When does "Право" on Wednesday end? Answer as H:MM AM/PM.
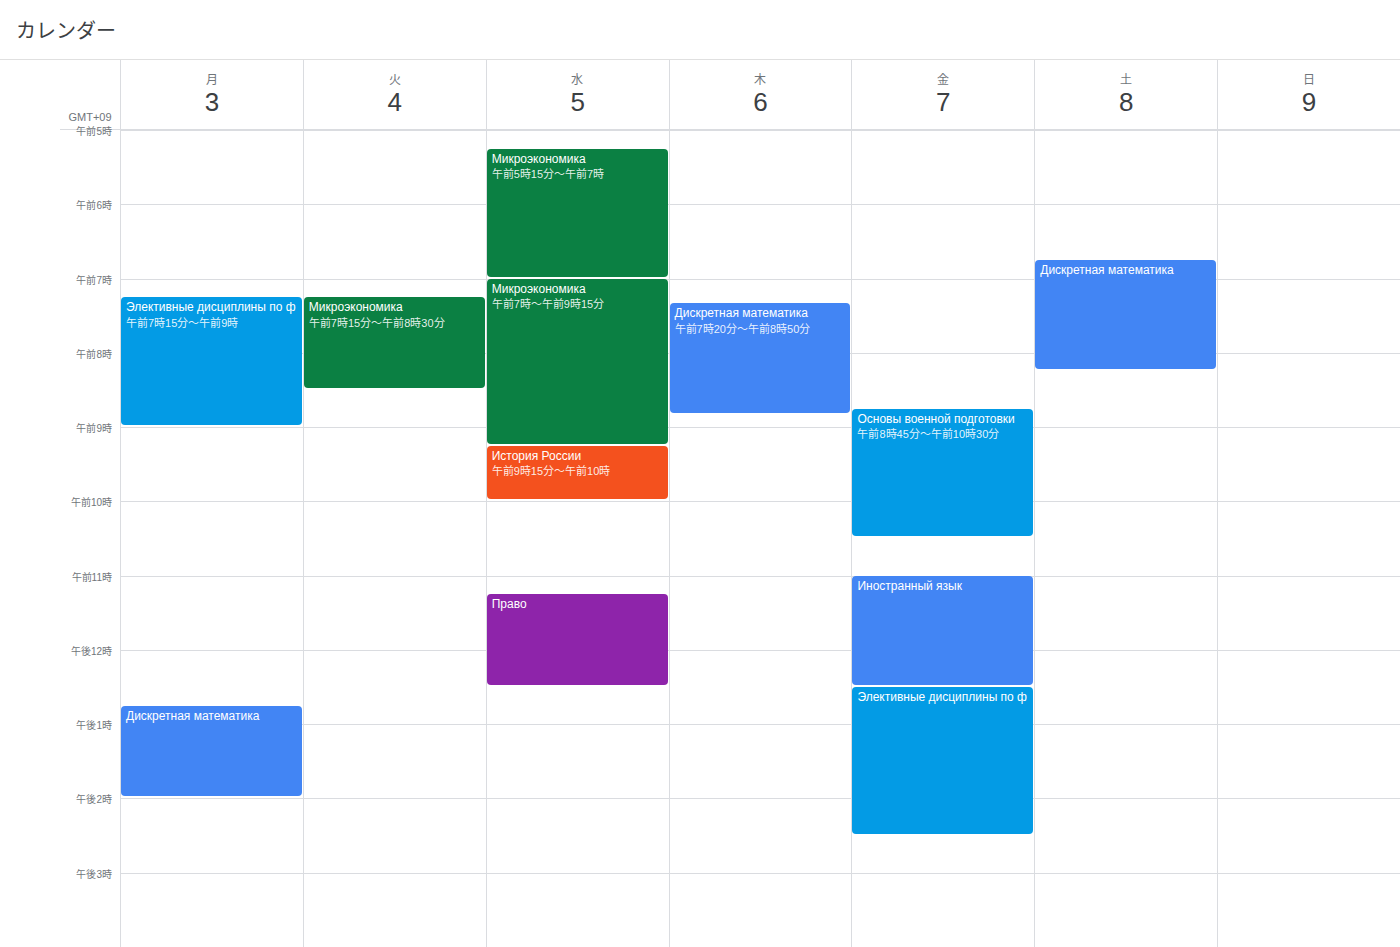
12:30 PM